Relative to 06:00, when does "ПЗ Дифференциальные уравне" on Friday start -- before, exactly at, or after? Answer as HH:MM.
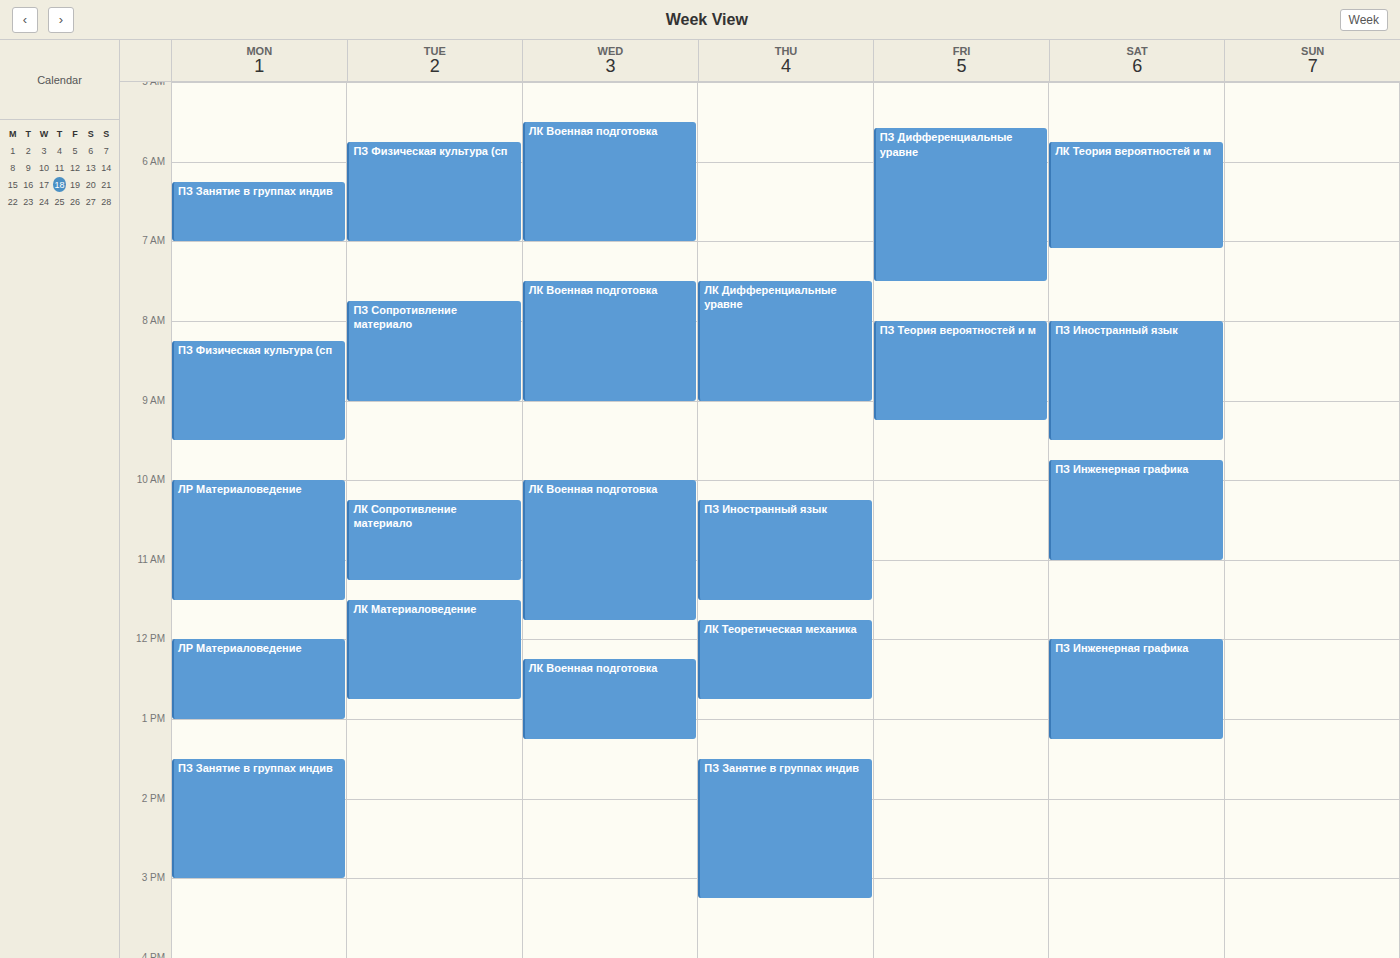
05:35 -- before 06:00, 25 minutes above the 06:00 line.